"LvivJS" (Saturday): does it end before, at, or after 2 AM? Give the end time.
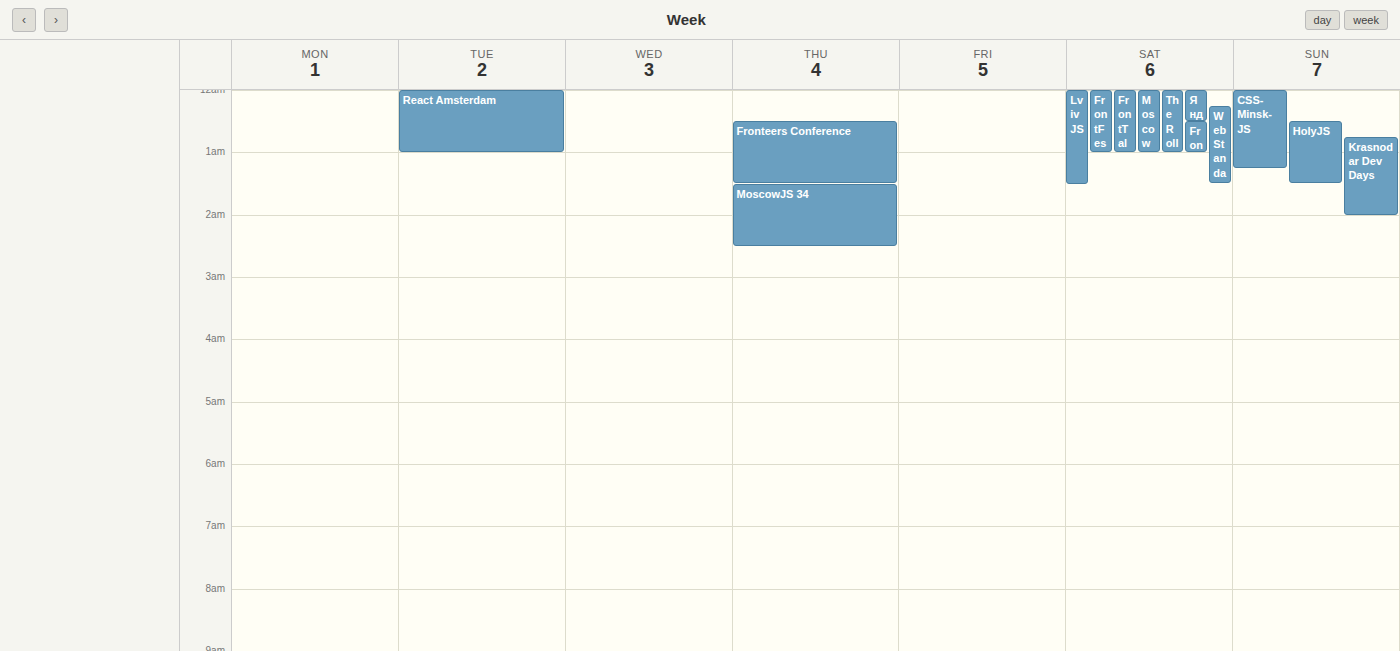
1:30 AM -- before 2 AM, 30 minutes above the 2 AM line.